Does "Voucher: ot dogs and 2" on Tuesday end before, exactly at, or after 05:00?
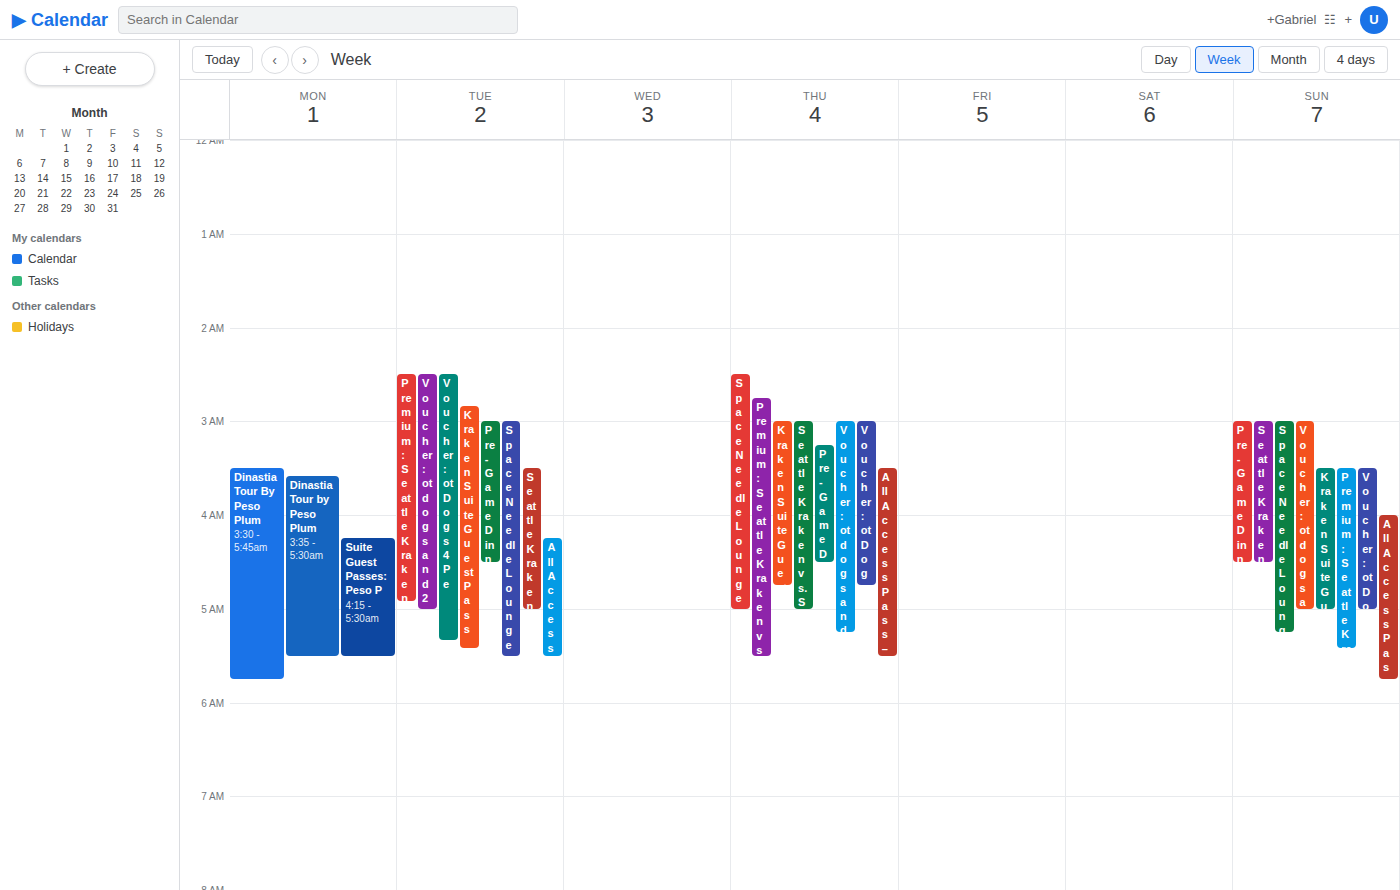
05:00 -- exactly at 05:00, on the 05:00 line.